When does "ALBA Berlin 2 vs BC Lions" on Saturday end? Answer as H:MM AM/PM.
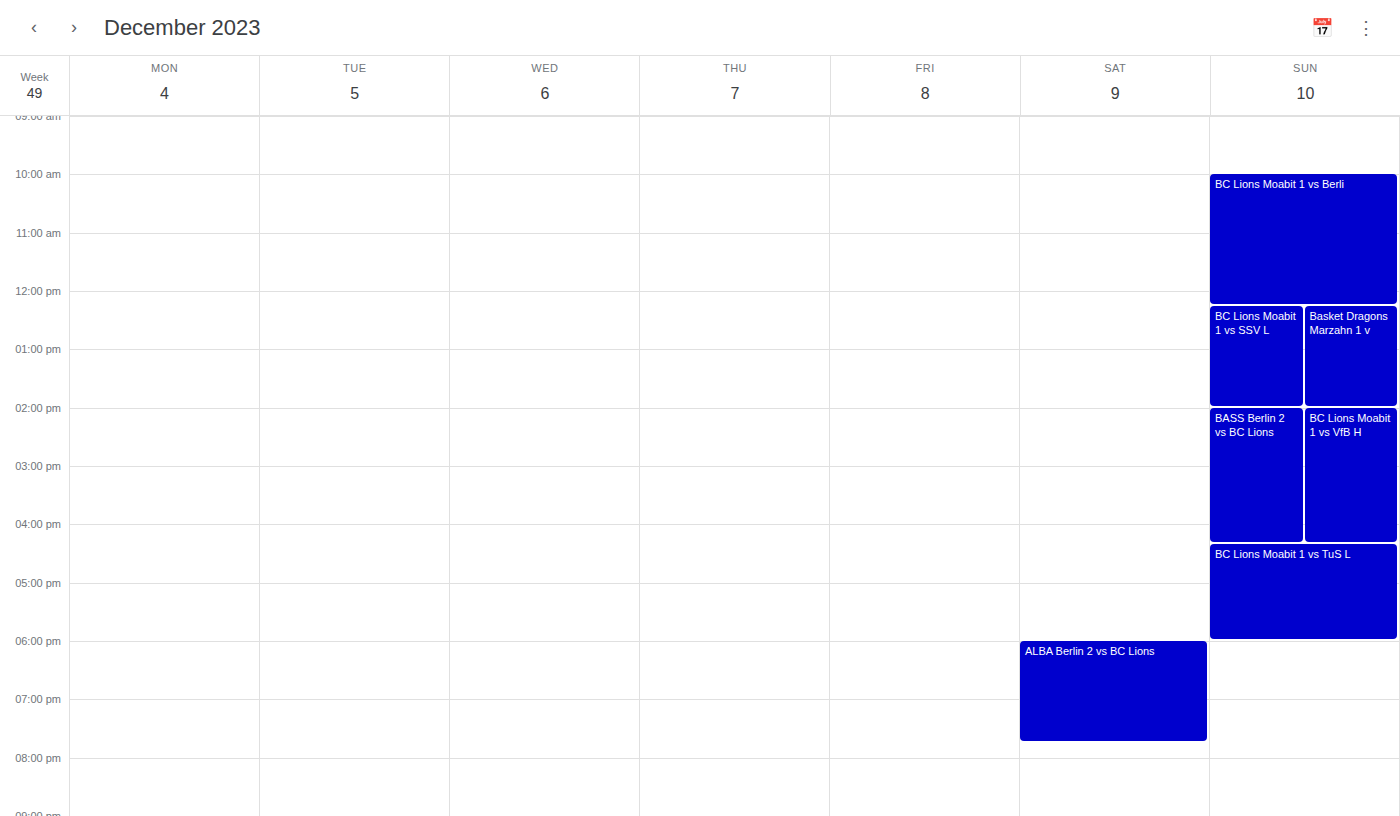
7:45 PM